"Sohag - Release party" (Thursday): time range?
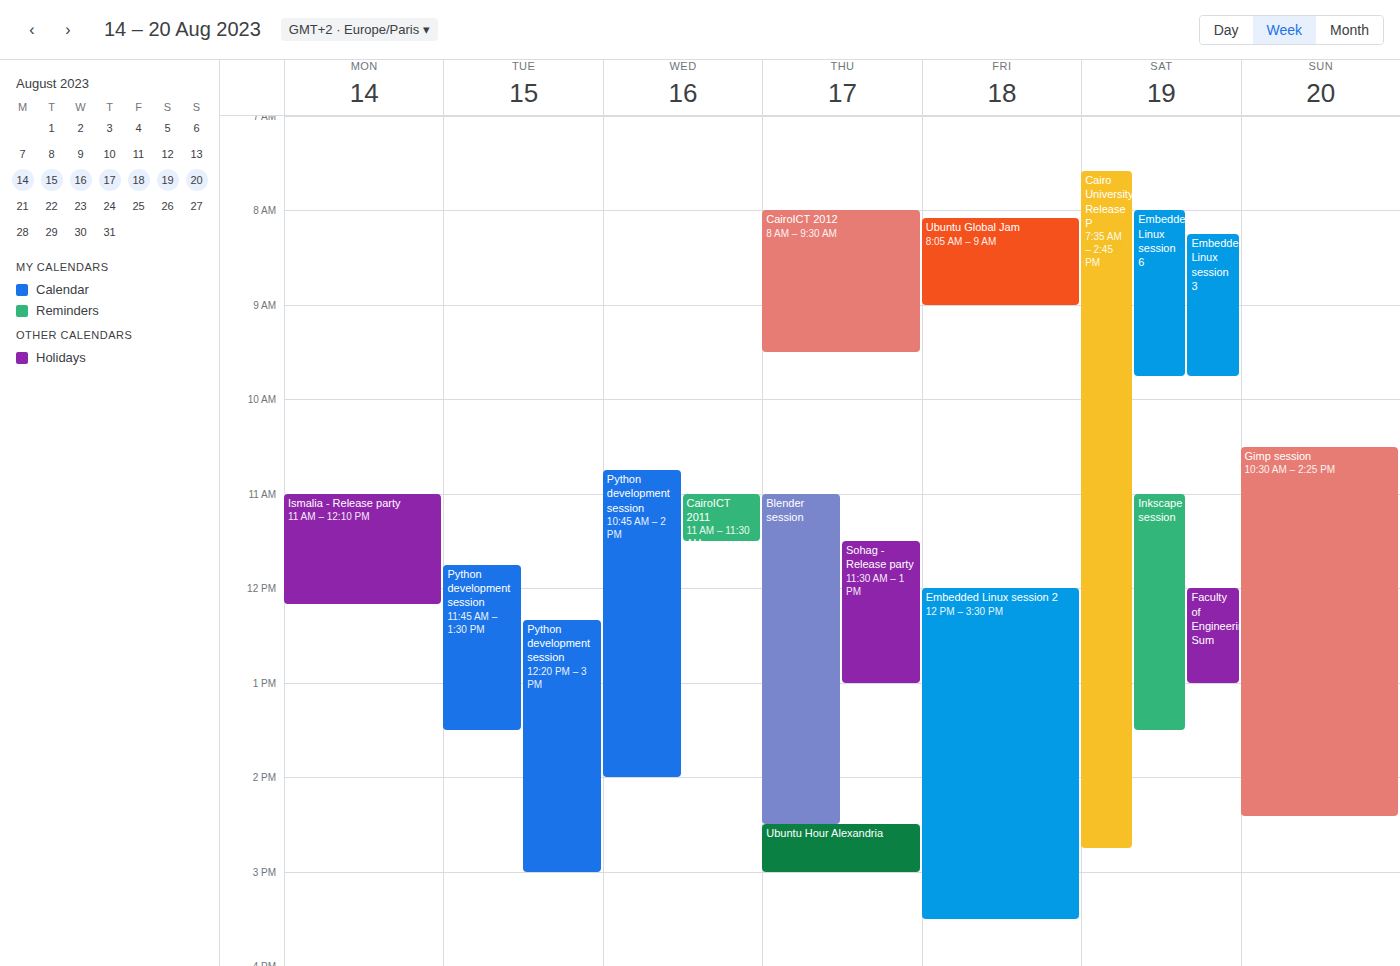
11:30 AM to 1:00 PM